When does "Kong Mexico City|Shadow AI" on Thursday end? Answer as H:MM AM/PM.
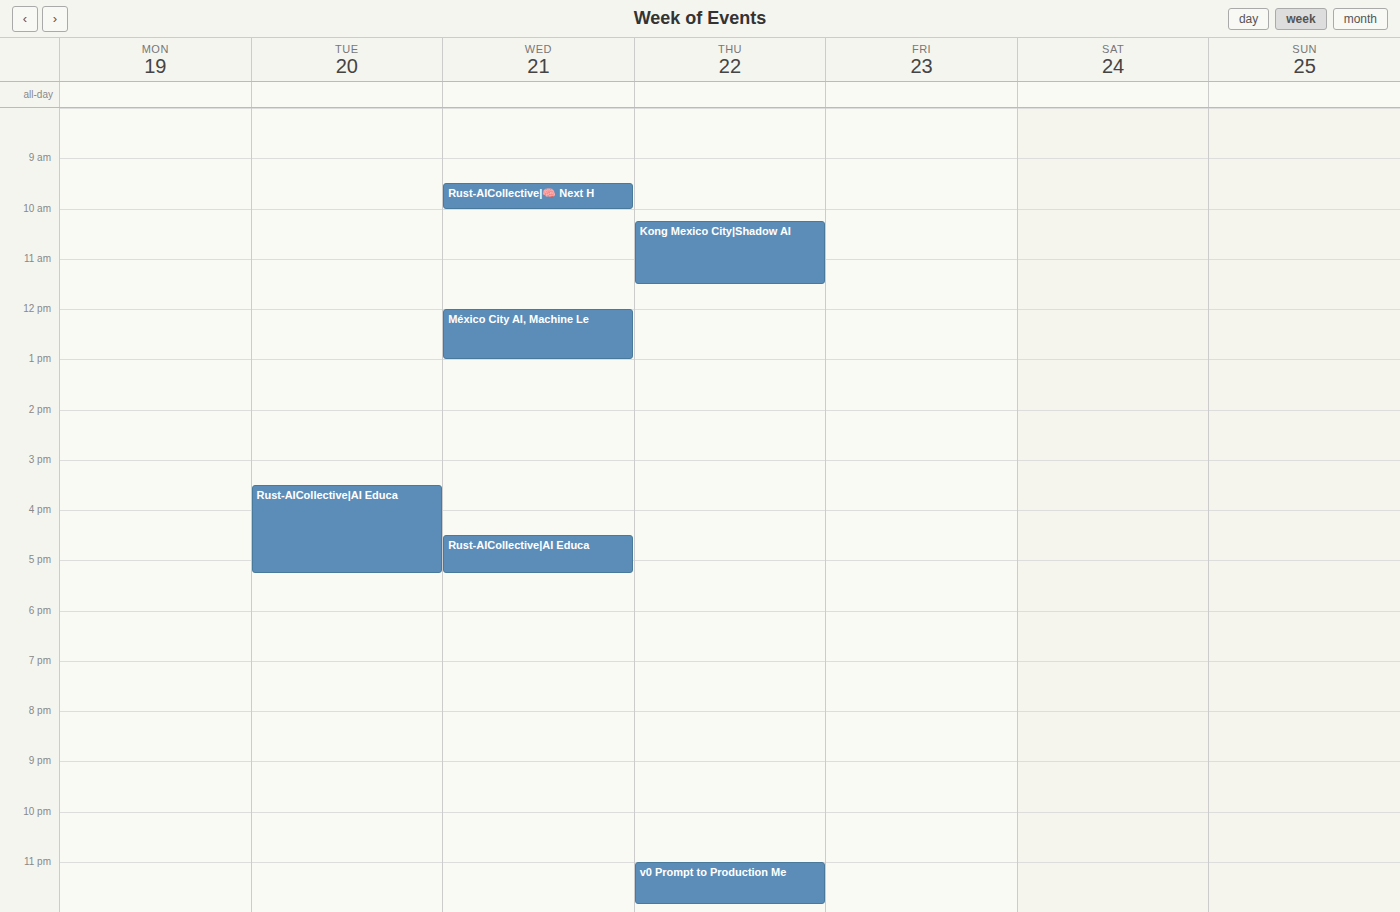
11:30 AM